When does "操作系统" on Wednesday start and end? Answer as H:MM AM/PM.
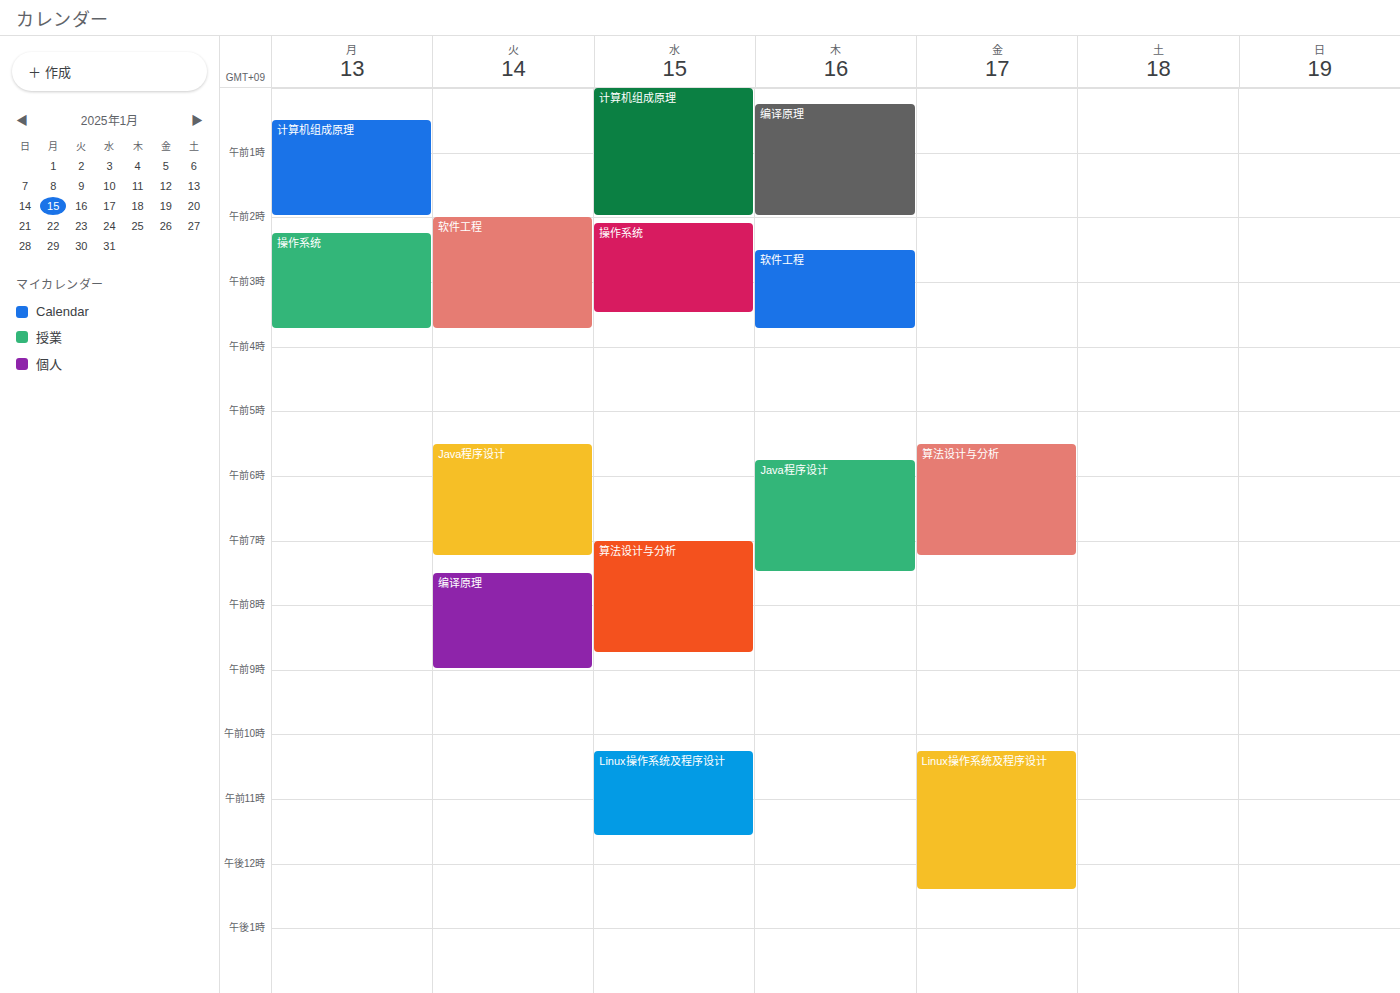
2:05 AM to 3:30 AM